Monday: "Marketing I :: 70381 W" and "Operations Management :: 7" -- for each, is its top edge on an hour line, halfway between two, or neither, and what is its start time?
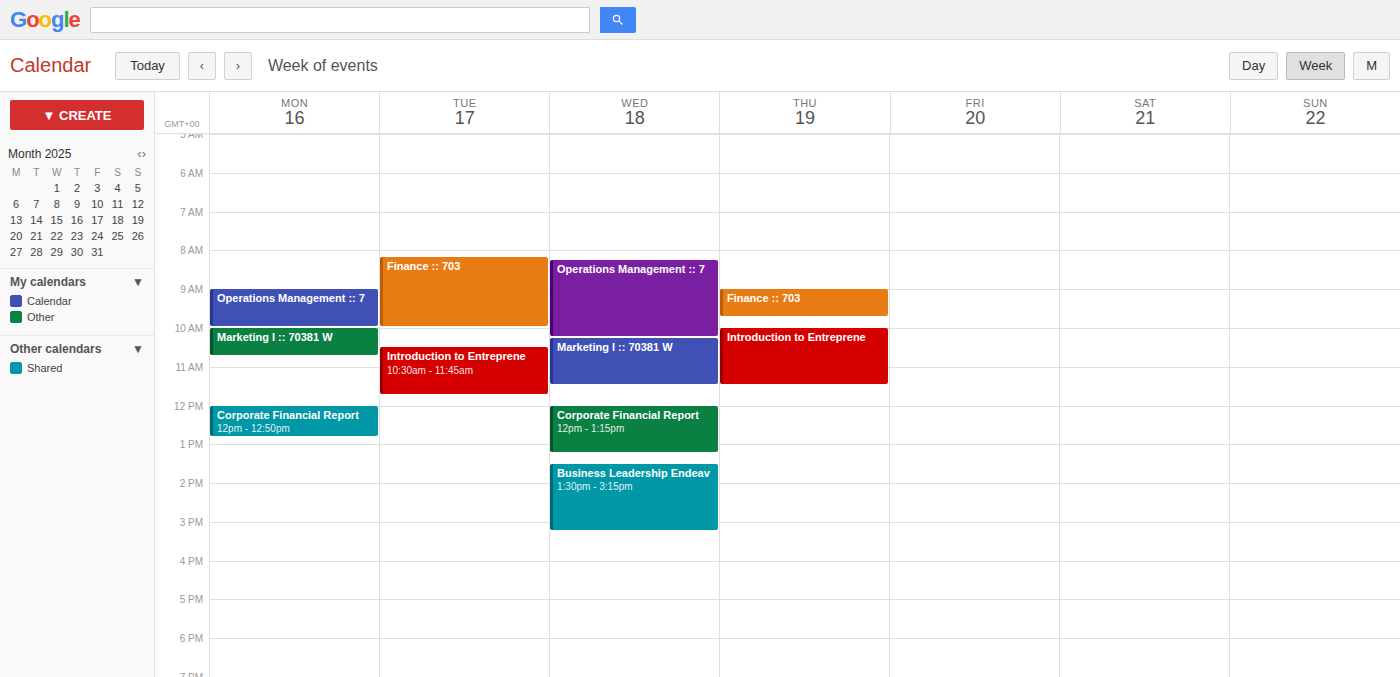
"Marketing I :: 70381 W": 10:00 AM, exactly on the 10 AM line. "Operations Management :: 7": 9:00 AM, exactly on the 9 AM line.